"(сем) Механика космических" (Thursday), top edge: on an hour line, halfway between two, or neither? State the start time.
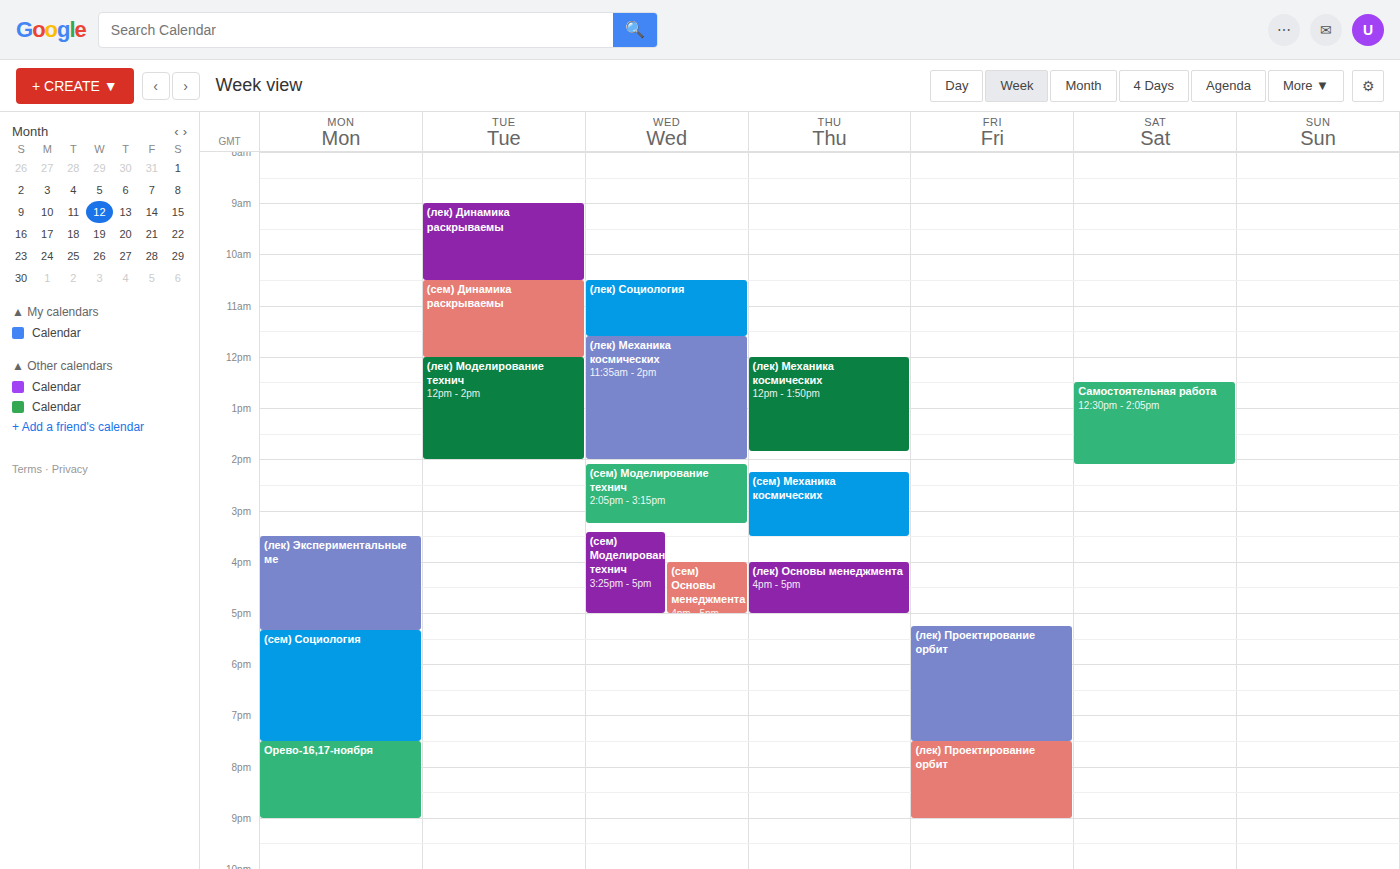
2:15 PM -- neither: a quarter of the way from the 2 PM line to the 3 PM line.